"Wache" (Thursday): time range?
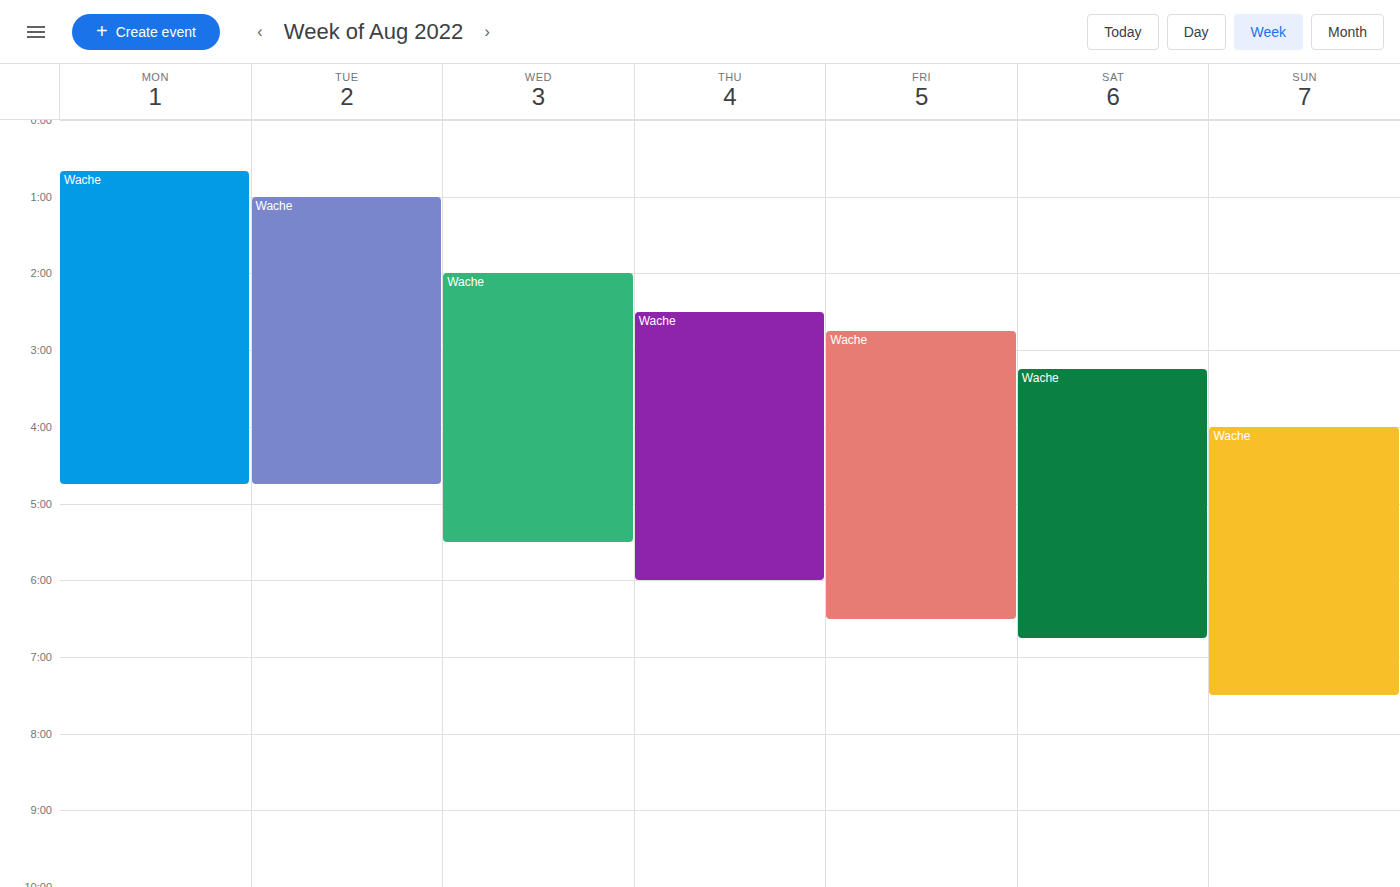
02:30 to 06:00